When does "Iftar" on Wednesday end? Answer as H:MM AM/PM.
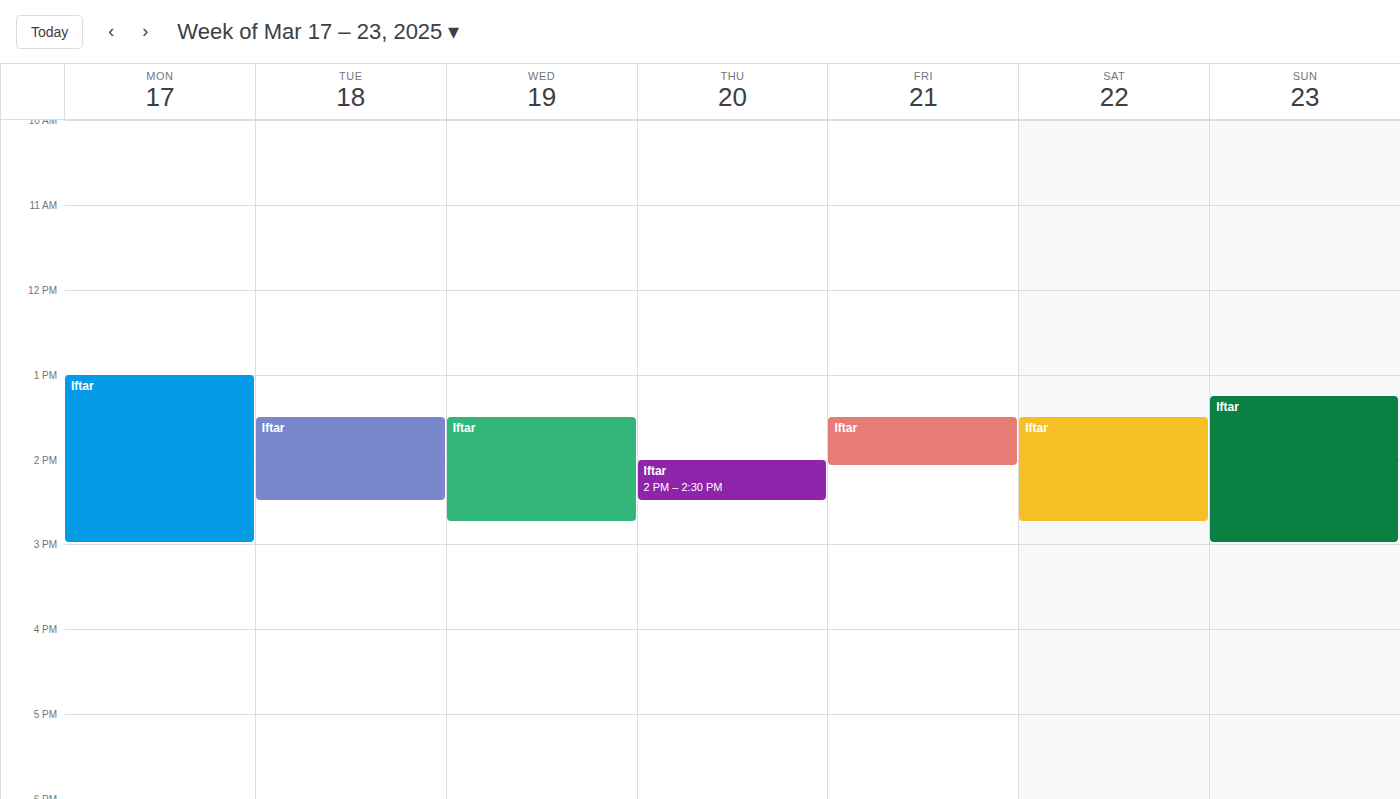
2:45 PM